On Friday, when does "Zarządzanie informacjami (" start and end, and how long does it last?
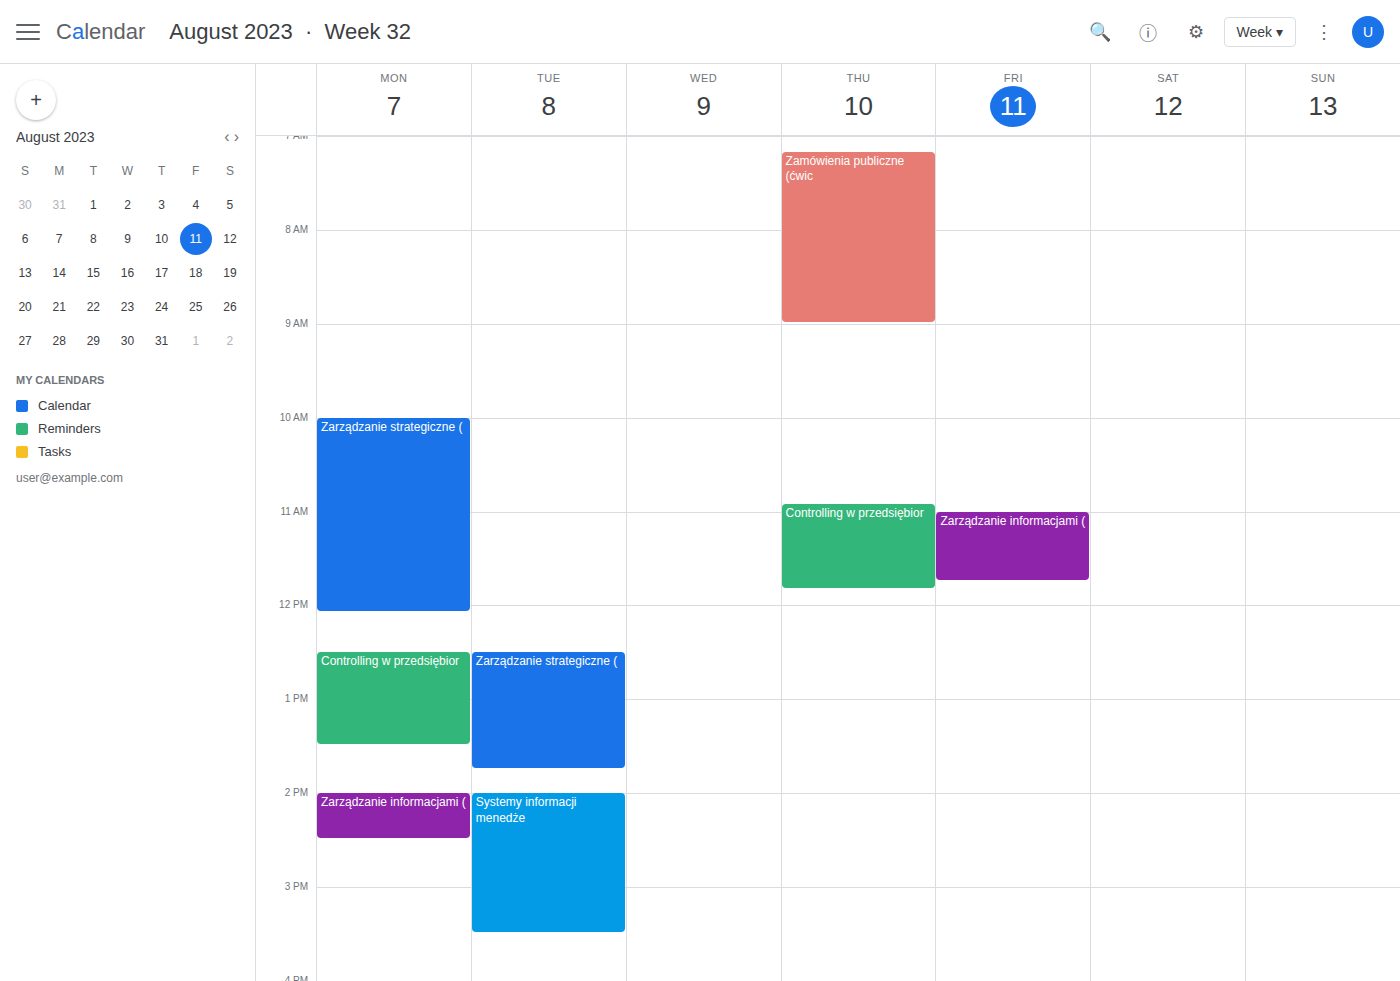
11:00 AM to 11:45 AM, 45 minutes